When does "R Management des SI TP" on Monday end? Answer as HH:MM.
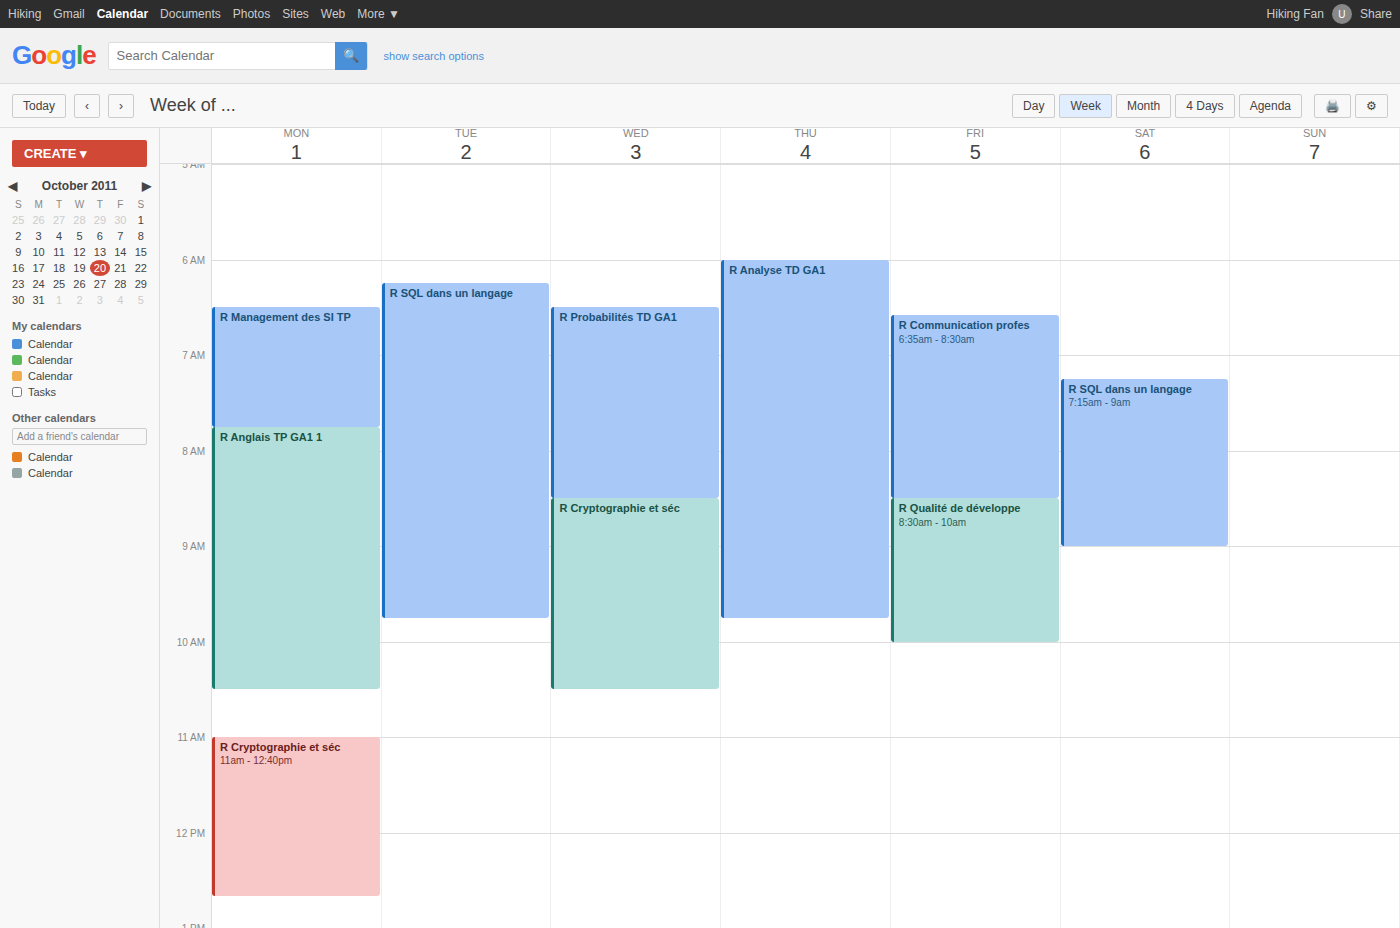
07:45